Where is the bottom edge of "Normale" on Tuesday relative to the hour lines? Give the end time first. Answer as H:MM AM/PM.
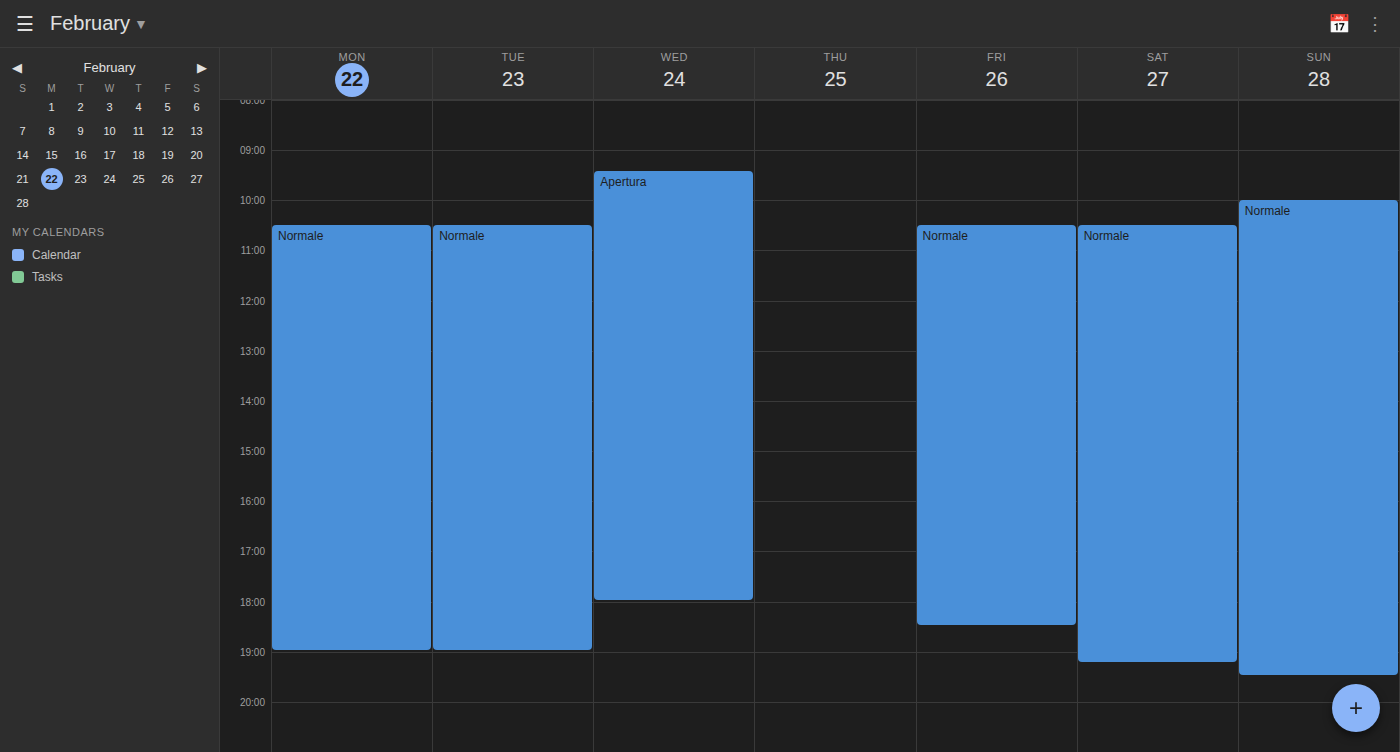
7:00 PM -- exactly on the 7 PM line.